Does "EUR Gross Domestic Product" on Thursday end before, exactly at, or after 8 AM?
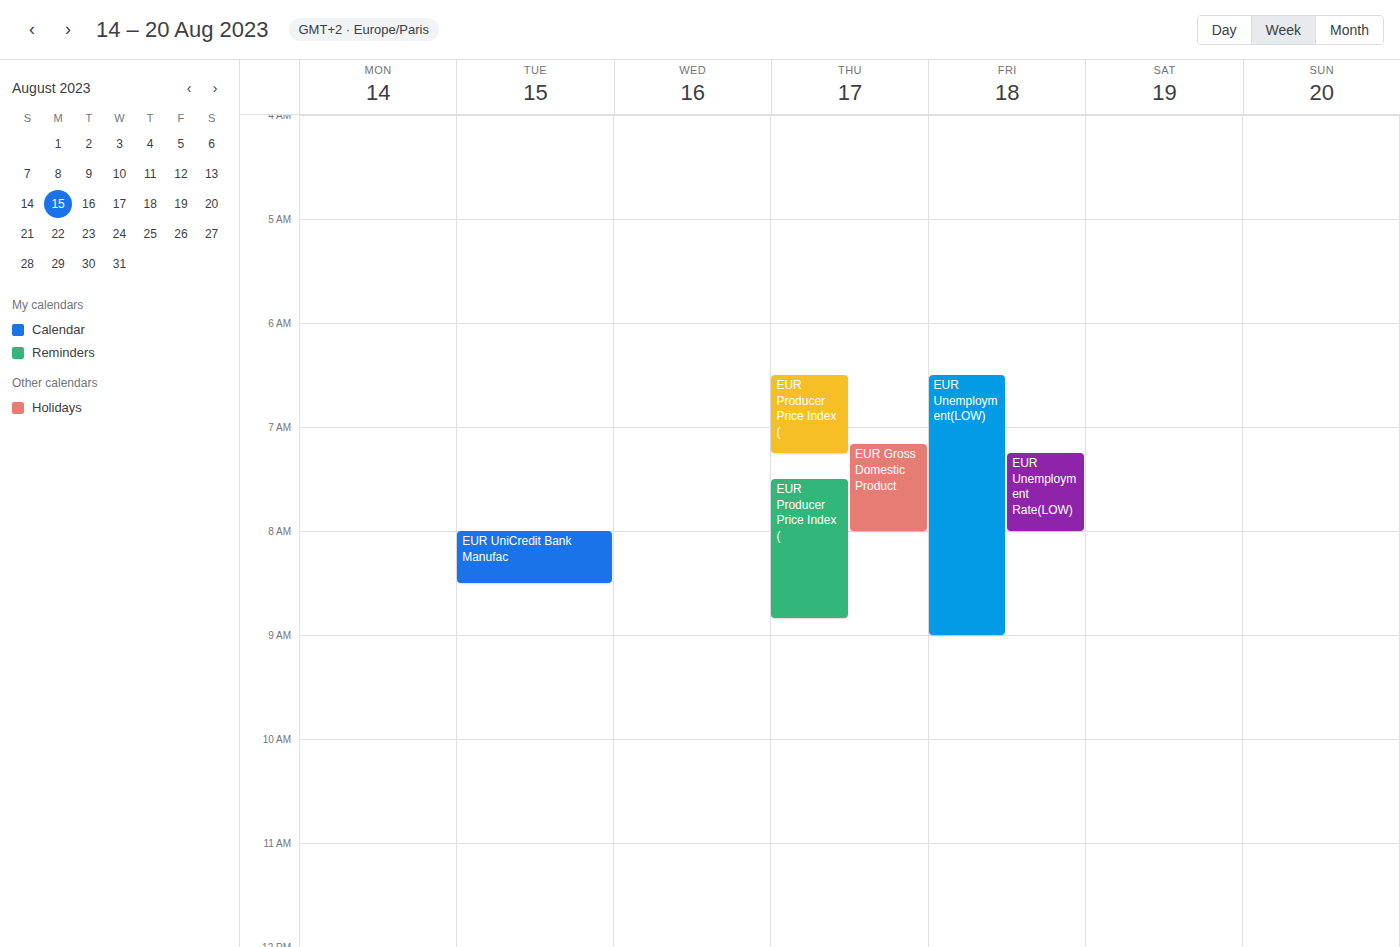
8:00 AM -- exactly at 8 AM, on the 8 AM line.